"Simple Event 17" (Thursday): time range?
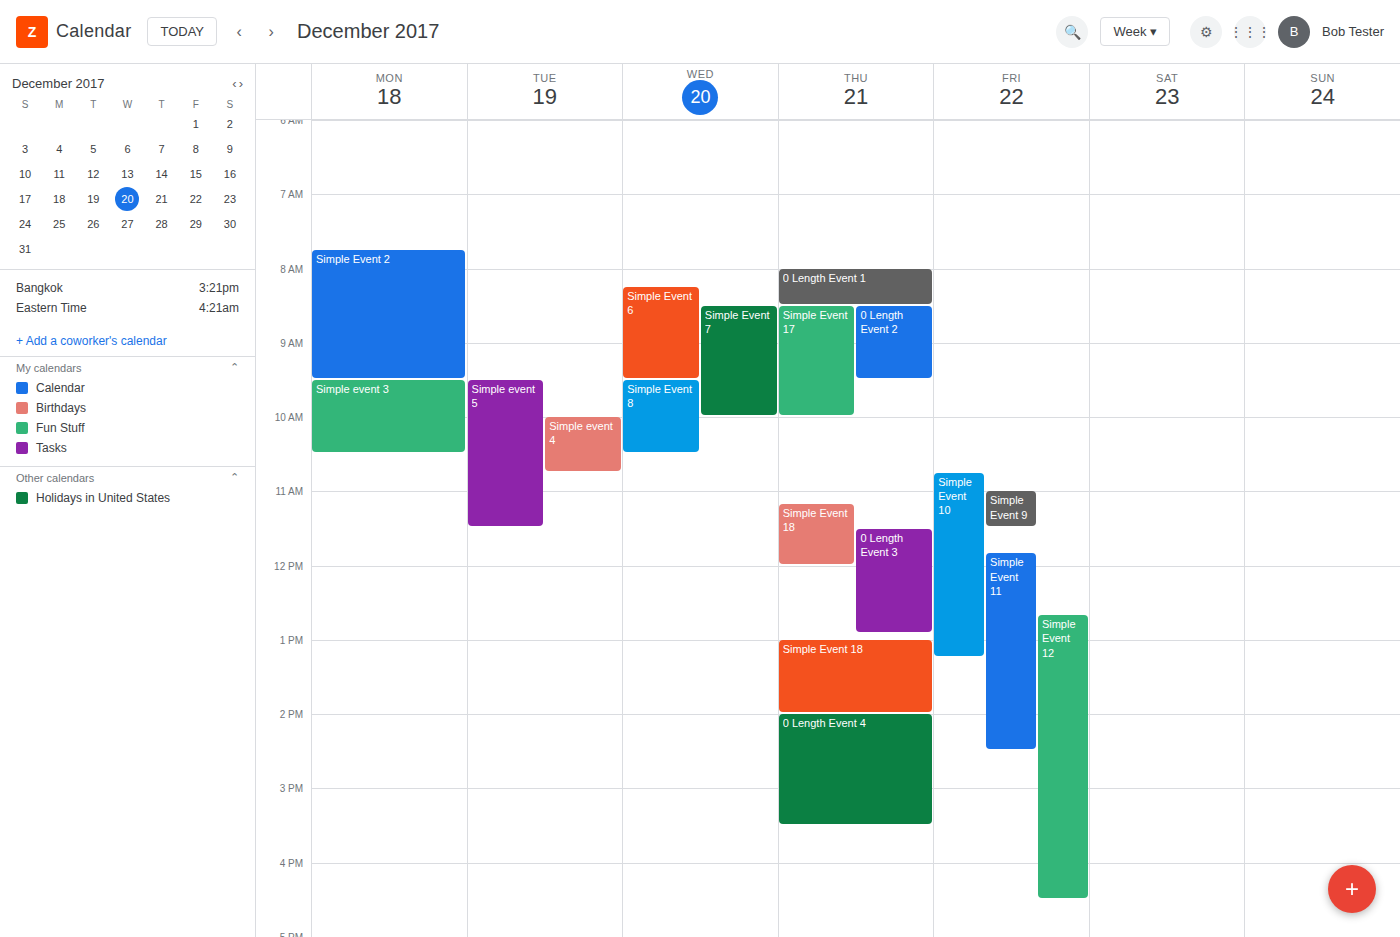
8:30 AM to 10:00 AM